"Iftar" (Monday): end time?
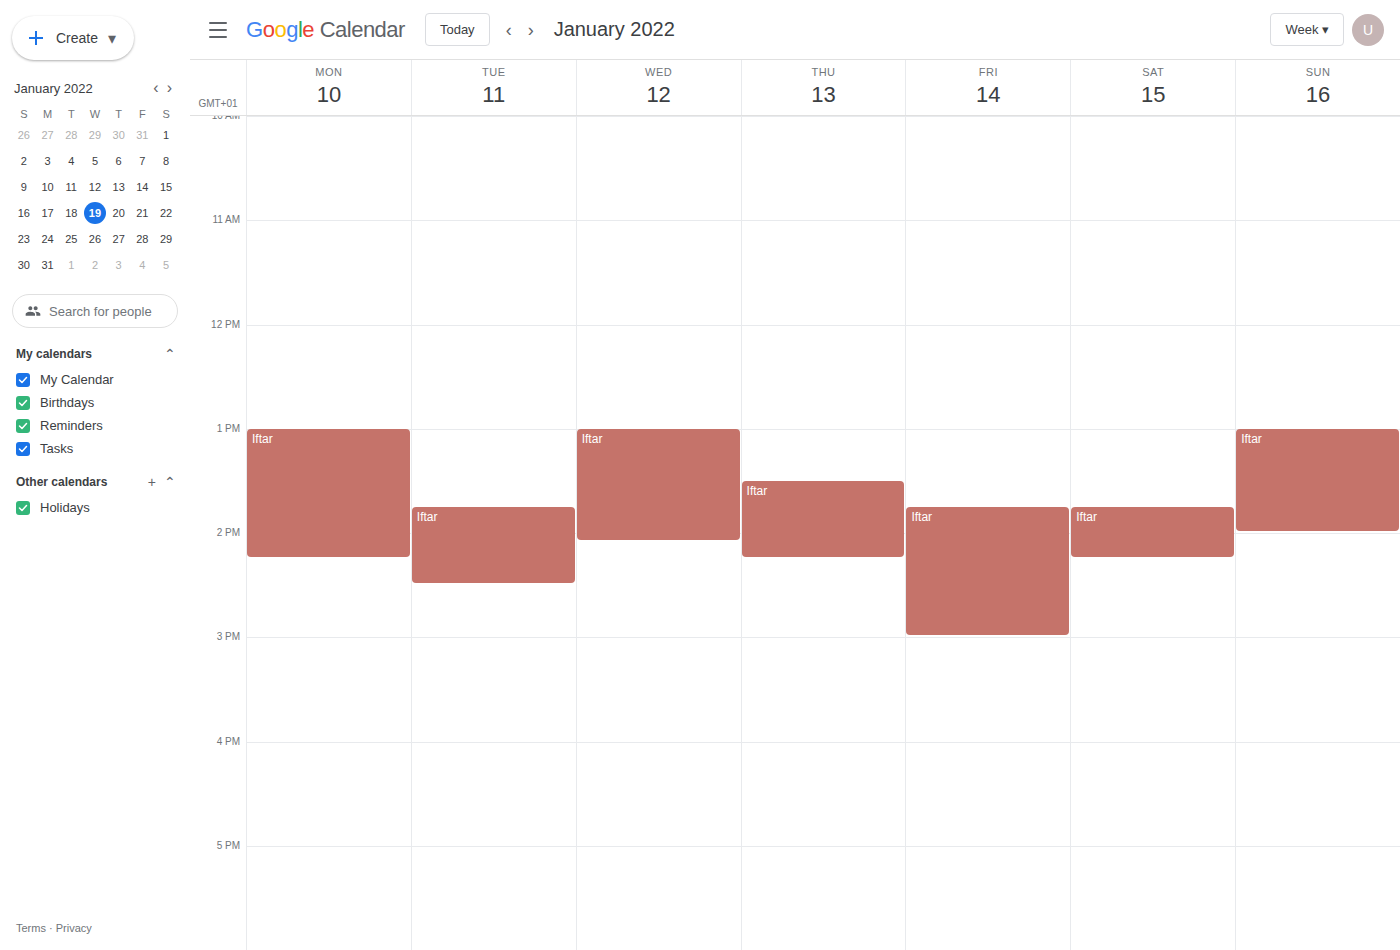
2:15 PM